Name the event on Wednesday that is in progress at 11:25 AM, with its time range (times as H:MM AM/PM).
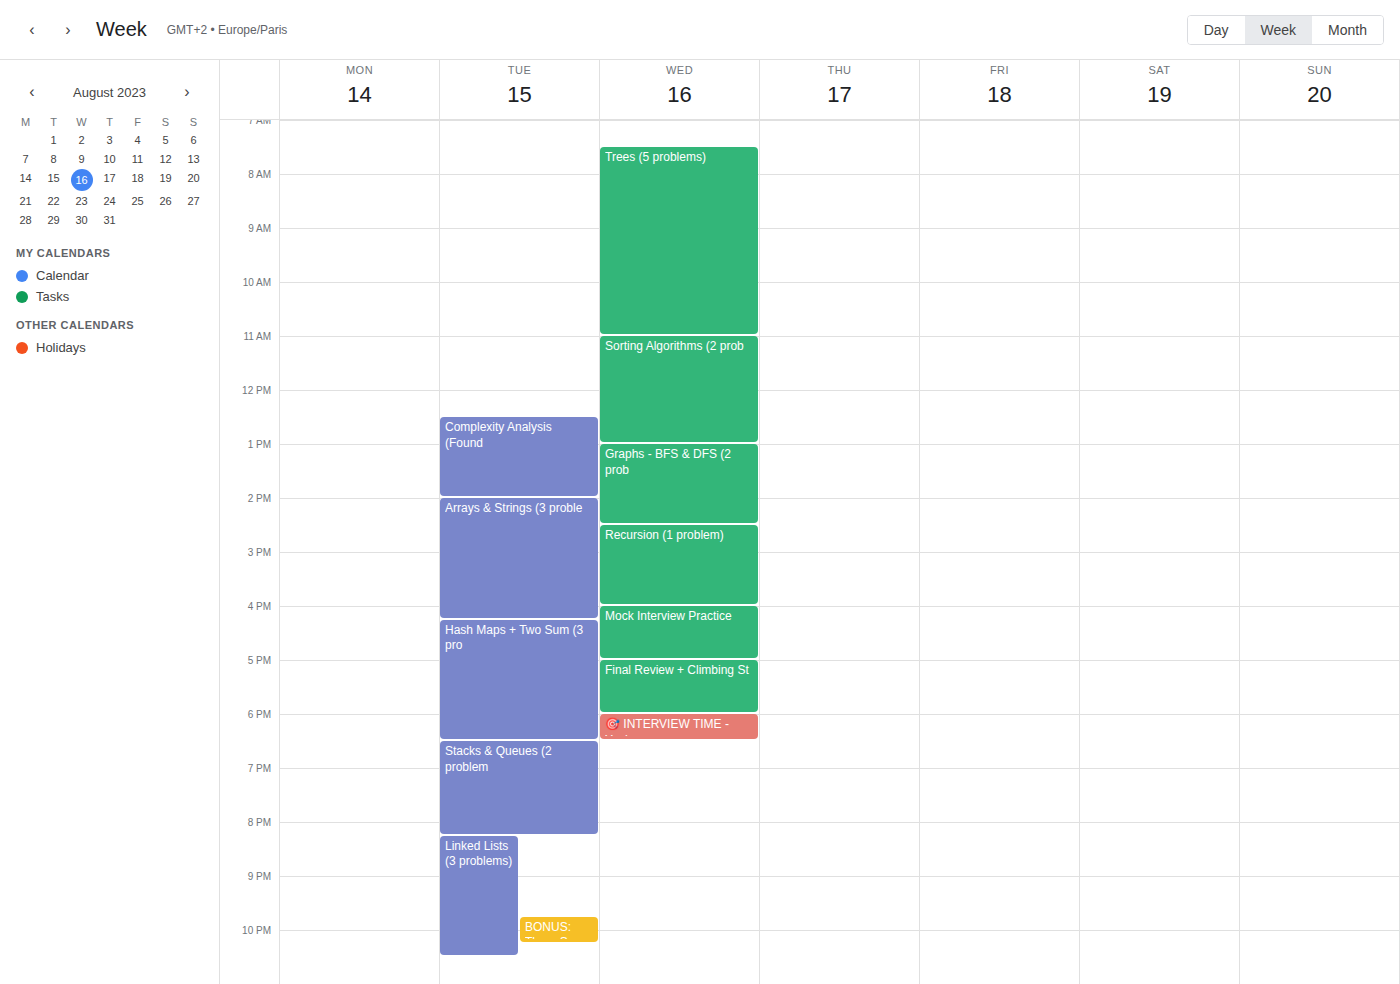
"Sorting Algorithms (2 prob", 11:00 AM to 1:00 PM